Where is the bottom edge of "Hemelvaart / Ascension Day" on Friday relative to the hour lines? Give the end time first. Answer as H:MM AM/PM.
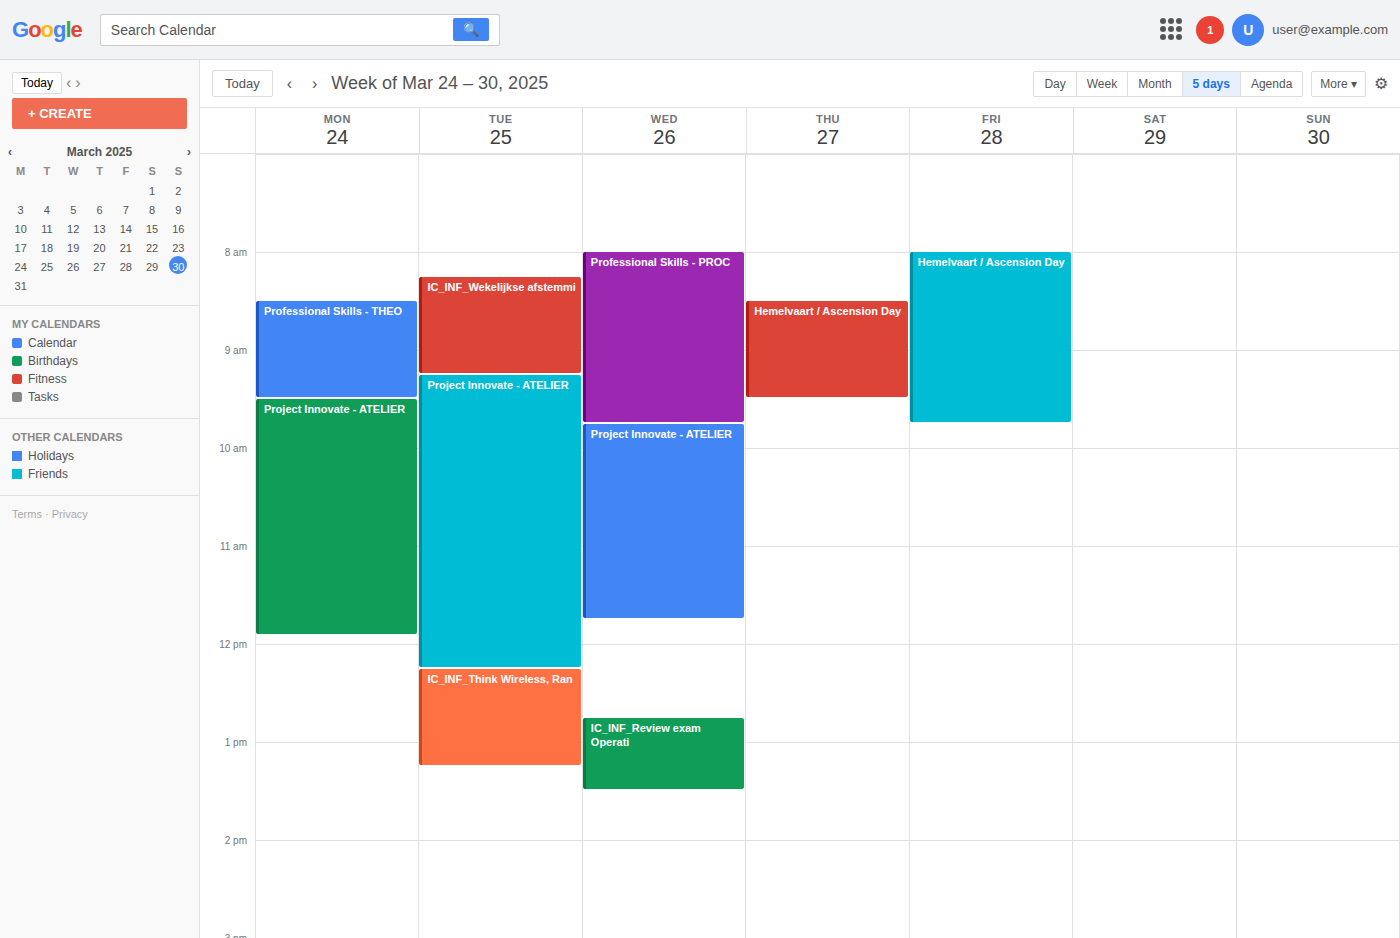
9:45 AM -- neither: three quarters of the way from the 9 AM line to the 10 AM line.